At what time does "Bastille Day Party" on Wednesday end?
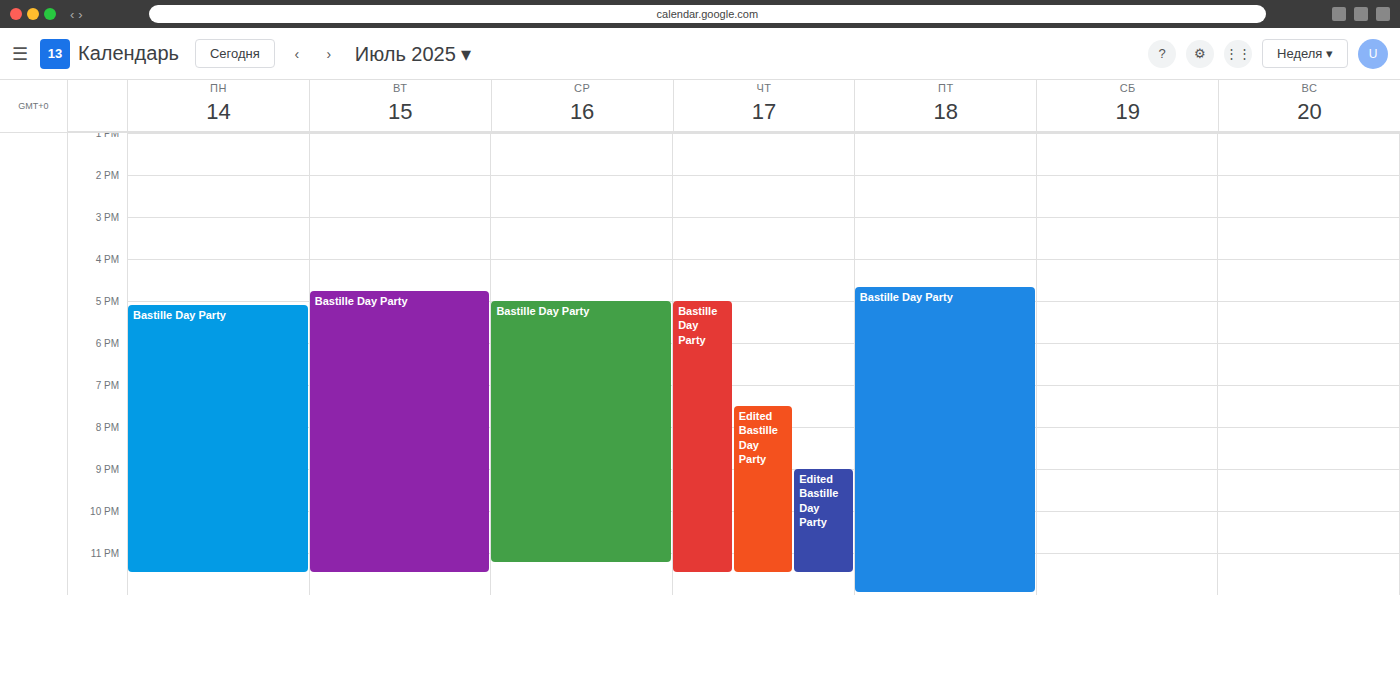
11:15 PM